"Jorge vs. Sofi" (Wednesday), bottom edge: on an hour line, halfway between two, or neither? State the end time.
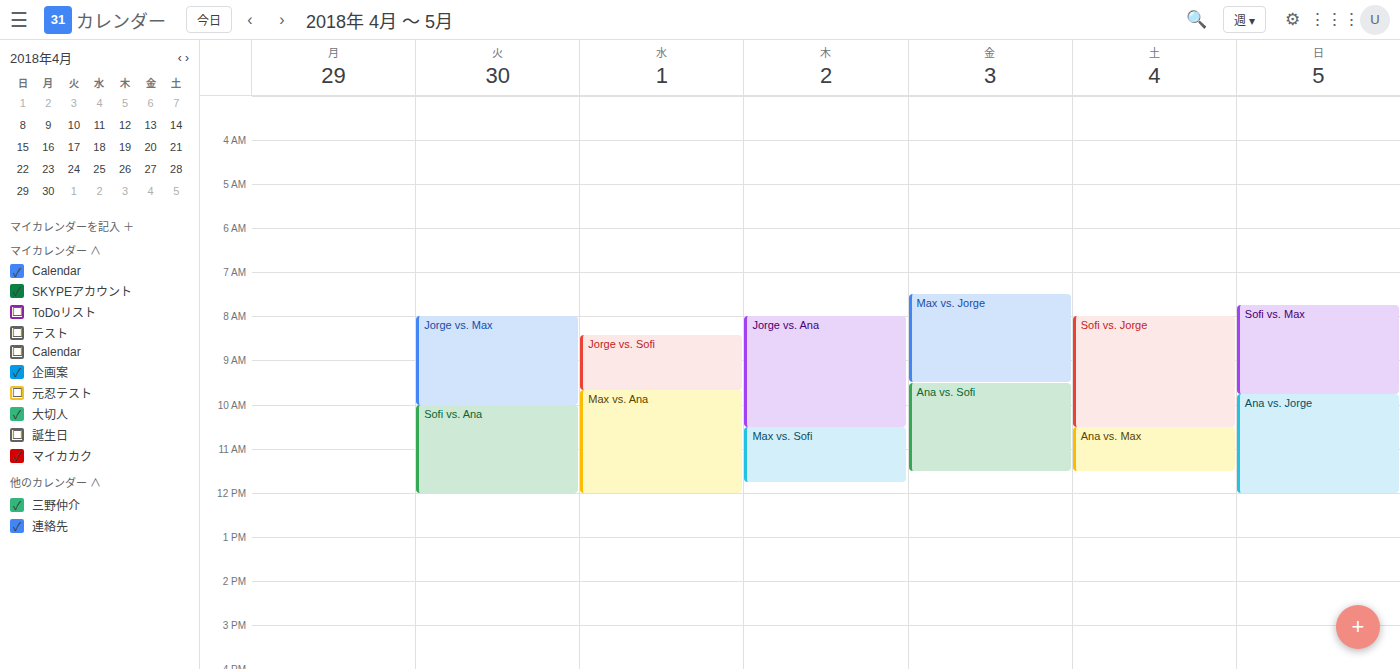
9:40 AM -- neither: 40 minutes below the 9 AM line and 20 minutes above the 10 AM line.